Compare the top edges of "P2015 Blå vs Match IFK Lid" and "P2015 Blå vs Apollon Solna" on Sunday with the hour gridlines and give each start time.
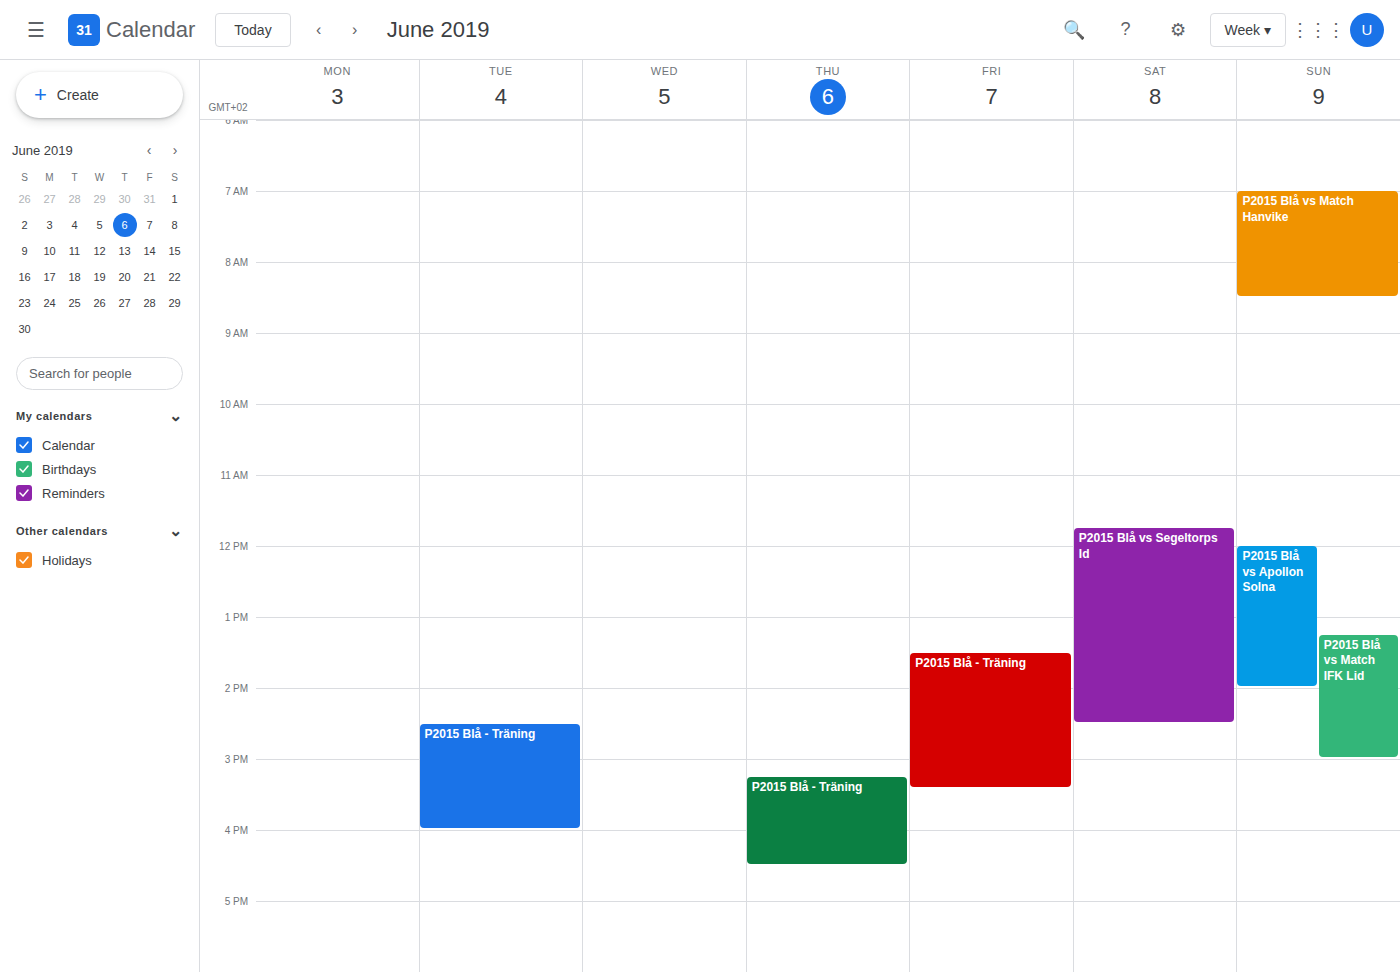
"P2015 Blå vs Match IFK Lid": 1:15 PM, neither: a quarter of the way from the 1 PM line to the 2 PM line. "P2015 Blå vs Apollon Solna": 12:00 PM, exactly on the 12 PM line.